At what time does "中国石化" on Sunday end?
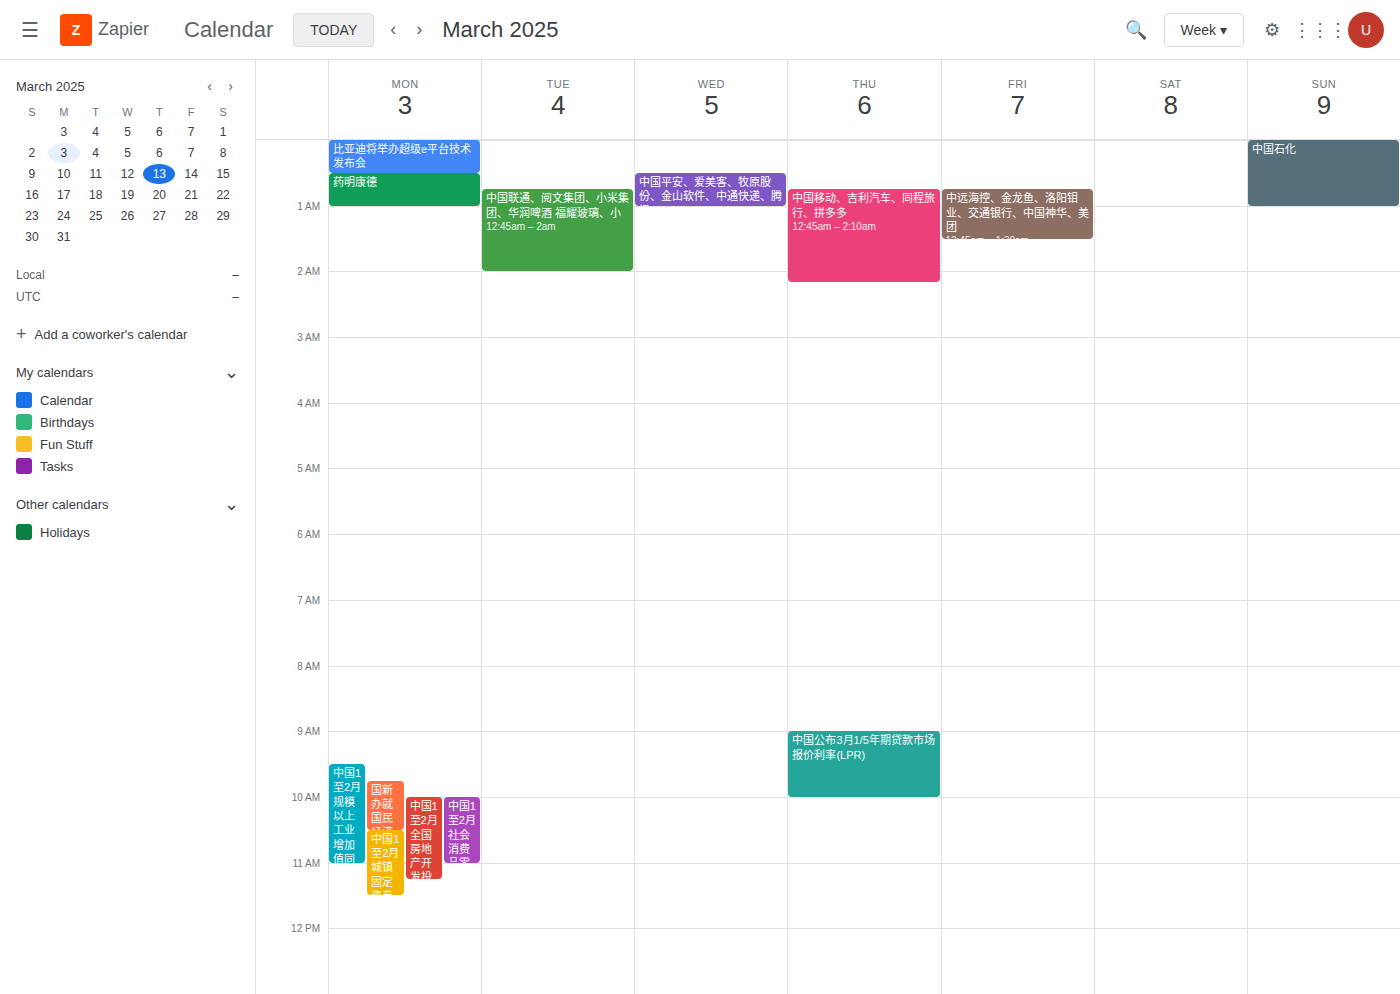
1:00 AM